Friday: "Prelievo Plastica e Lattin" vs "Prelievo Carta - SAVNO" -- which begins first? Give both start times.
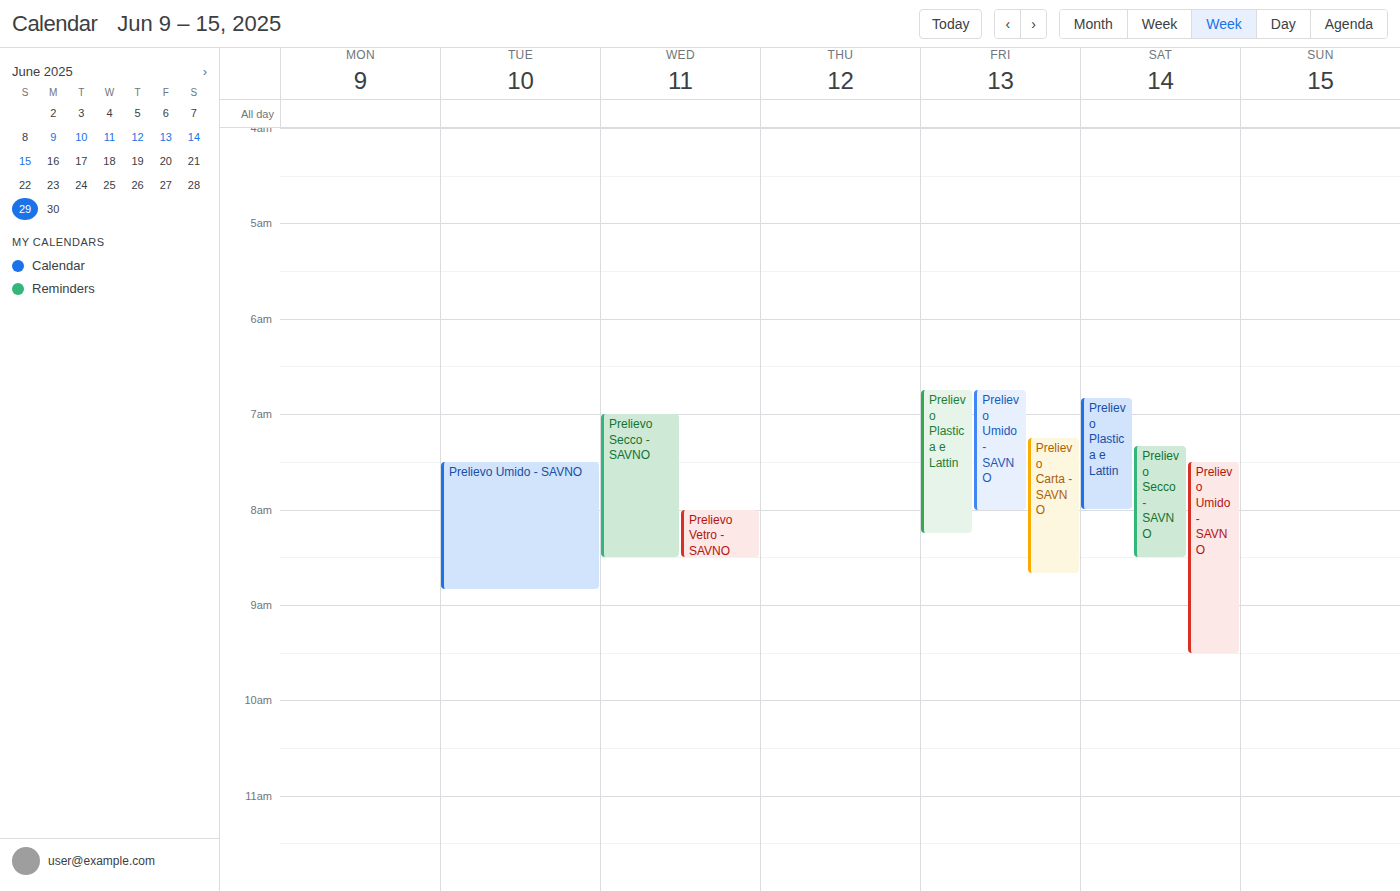
"Prelievo Plastica e Lattin" 6:45 AM; "Prelievo Carta - SAVNO" 7:15 AM.